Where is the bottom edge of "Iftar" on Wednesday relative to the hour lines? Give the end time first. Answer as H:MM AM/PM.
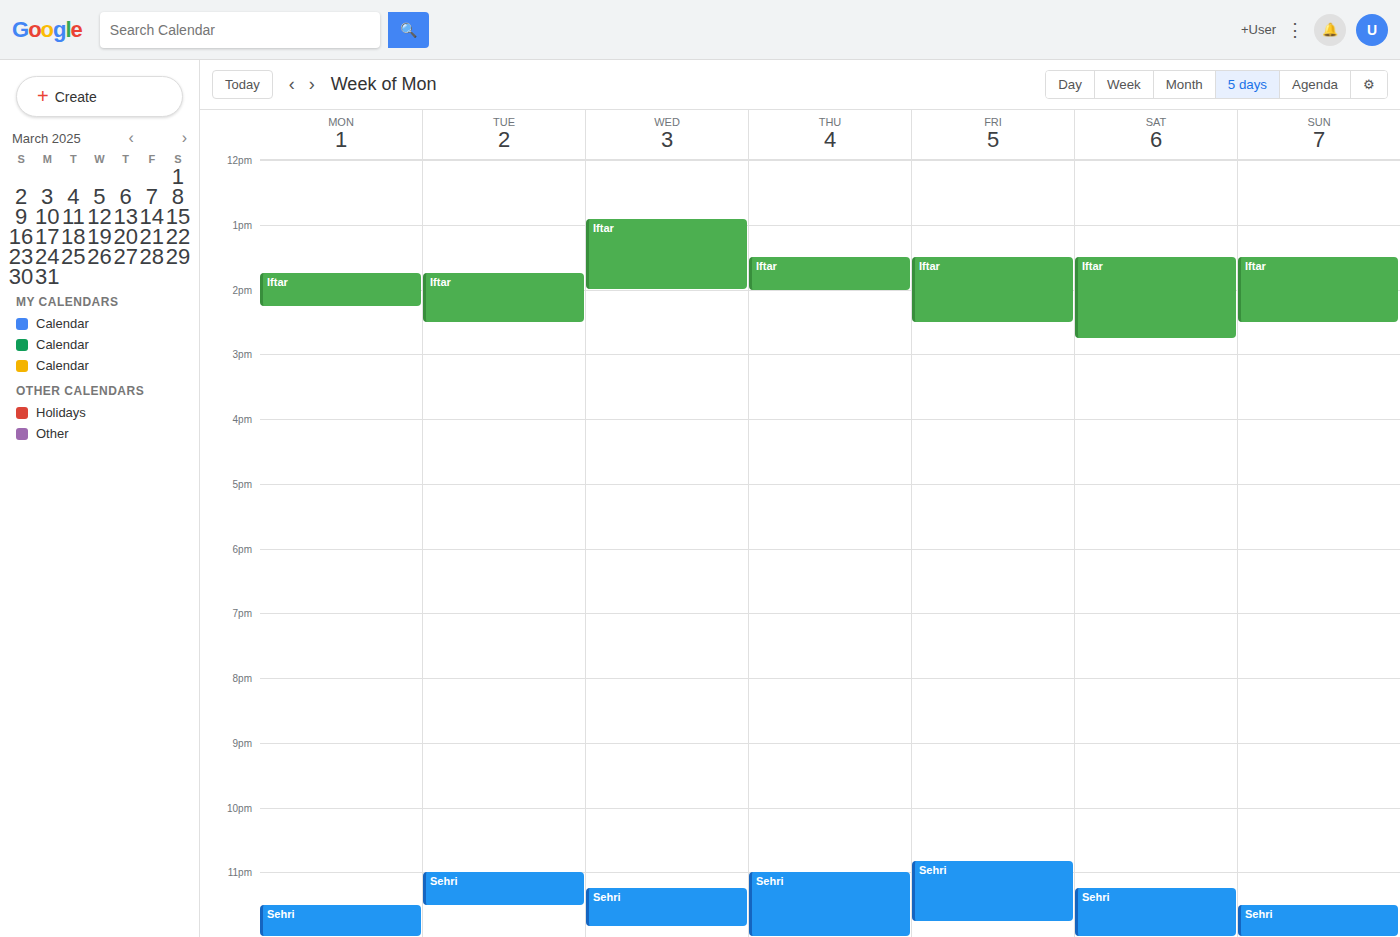
2:00 PM -- exactly on the 2 PM line.